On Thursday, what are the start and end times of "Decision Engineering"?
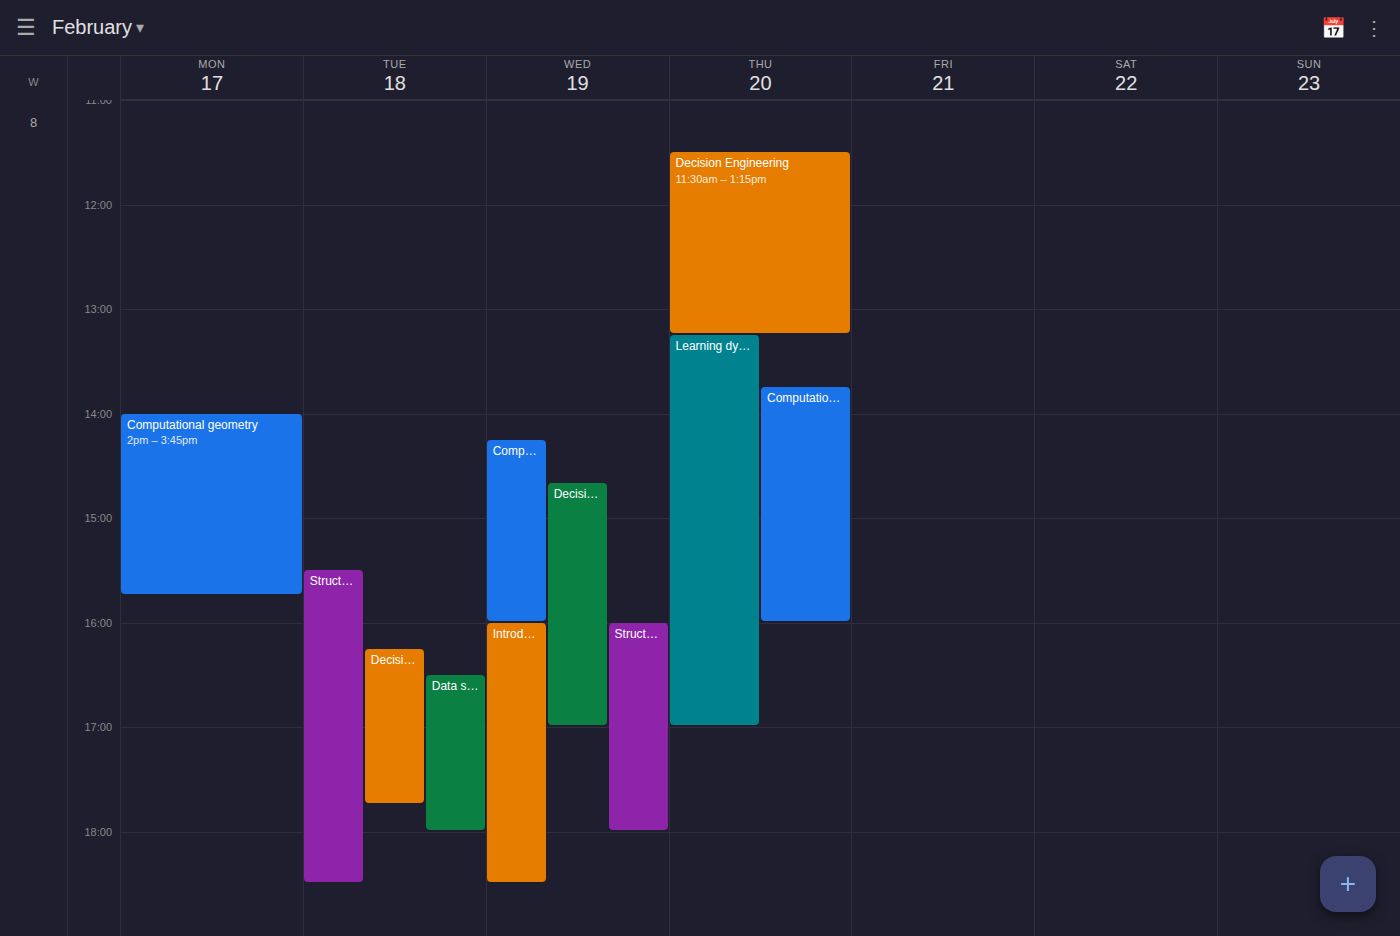
11:30 AM to 1:15 PM